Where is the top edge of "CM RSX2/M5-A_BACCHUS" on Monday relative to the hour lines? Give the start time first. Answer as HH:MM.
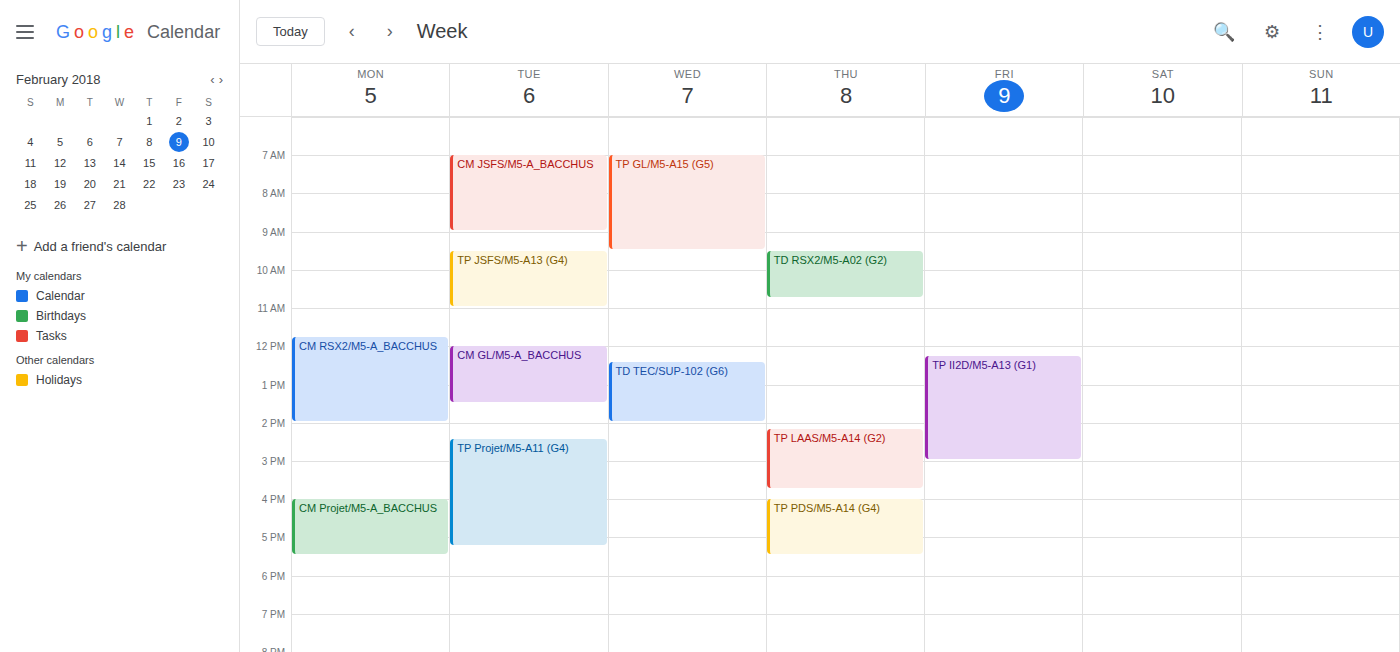
11:45 -- neither: three quarters of the way from the 11:00 line to the 12:00 line.